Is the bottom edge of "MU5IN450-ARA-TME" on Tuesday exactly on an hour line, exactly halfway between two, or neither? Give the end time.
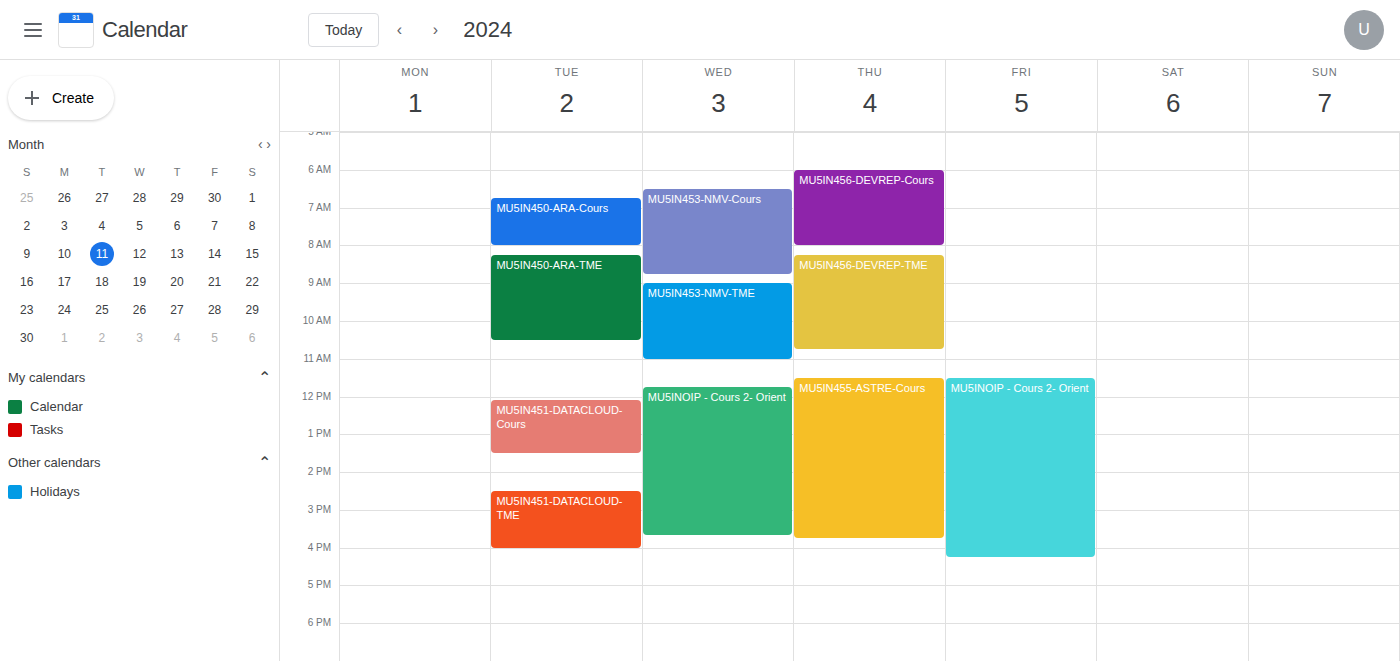
10:30 AM -- halfway between the 10 AM and 11 AM lines.